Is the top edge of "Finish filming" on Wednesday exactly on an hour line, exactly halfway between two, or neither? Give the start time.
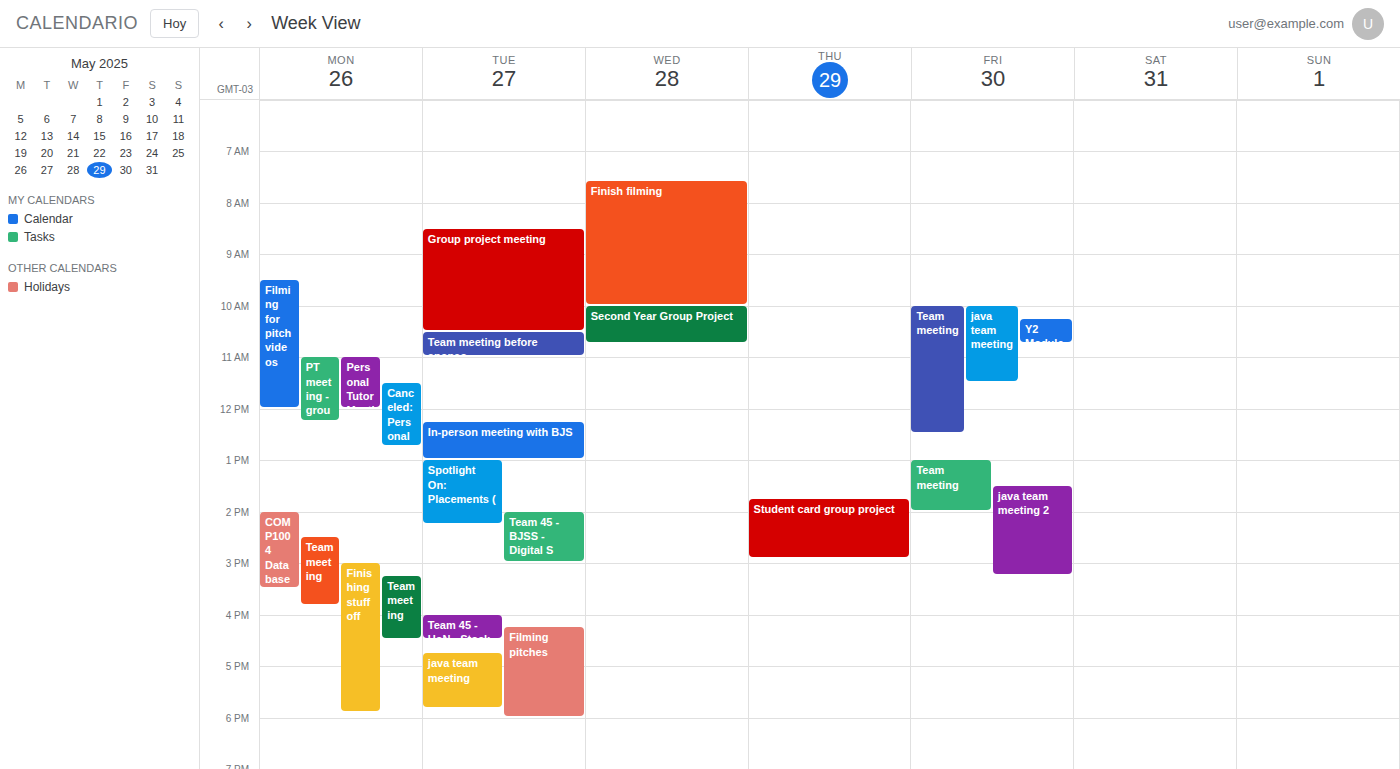
7:35 AM -- neither: 35 minutes below the 7 AM line and 25 minutes above the 8 AM line.